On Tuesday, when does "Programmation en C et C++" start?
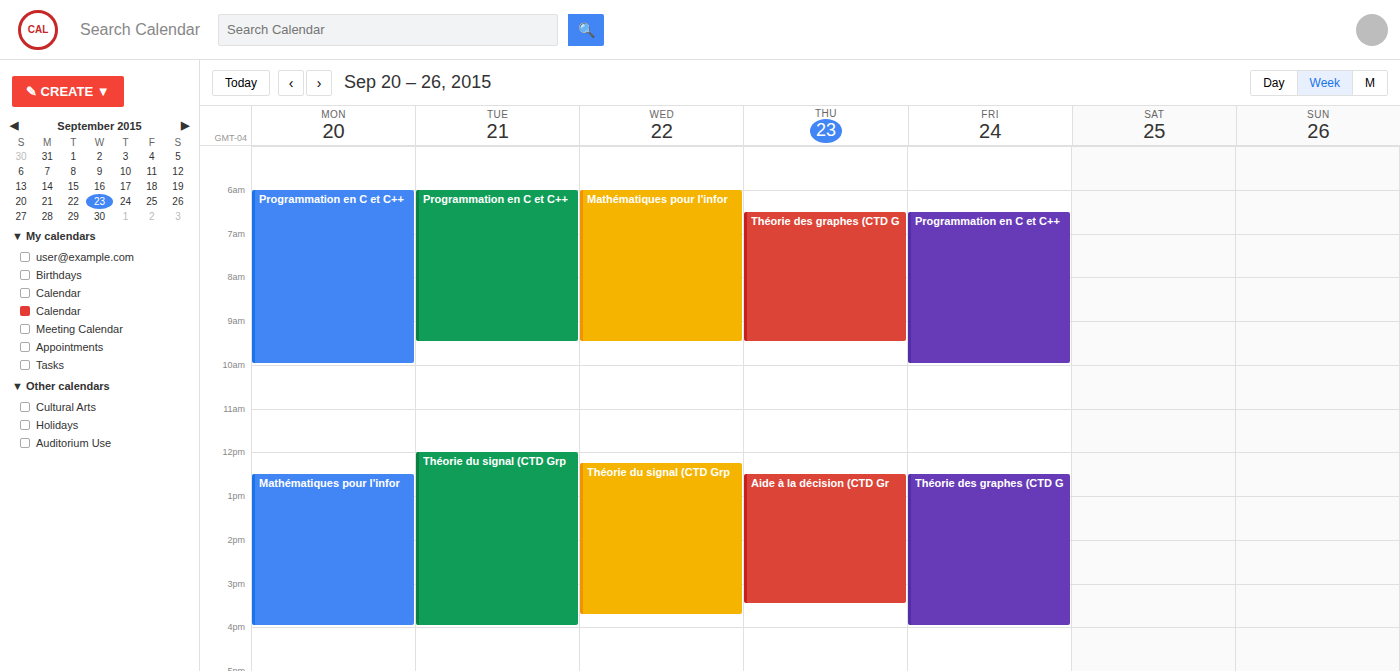
6:00 AM